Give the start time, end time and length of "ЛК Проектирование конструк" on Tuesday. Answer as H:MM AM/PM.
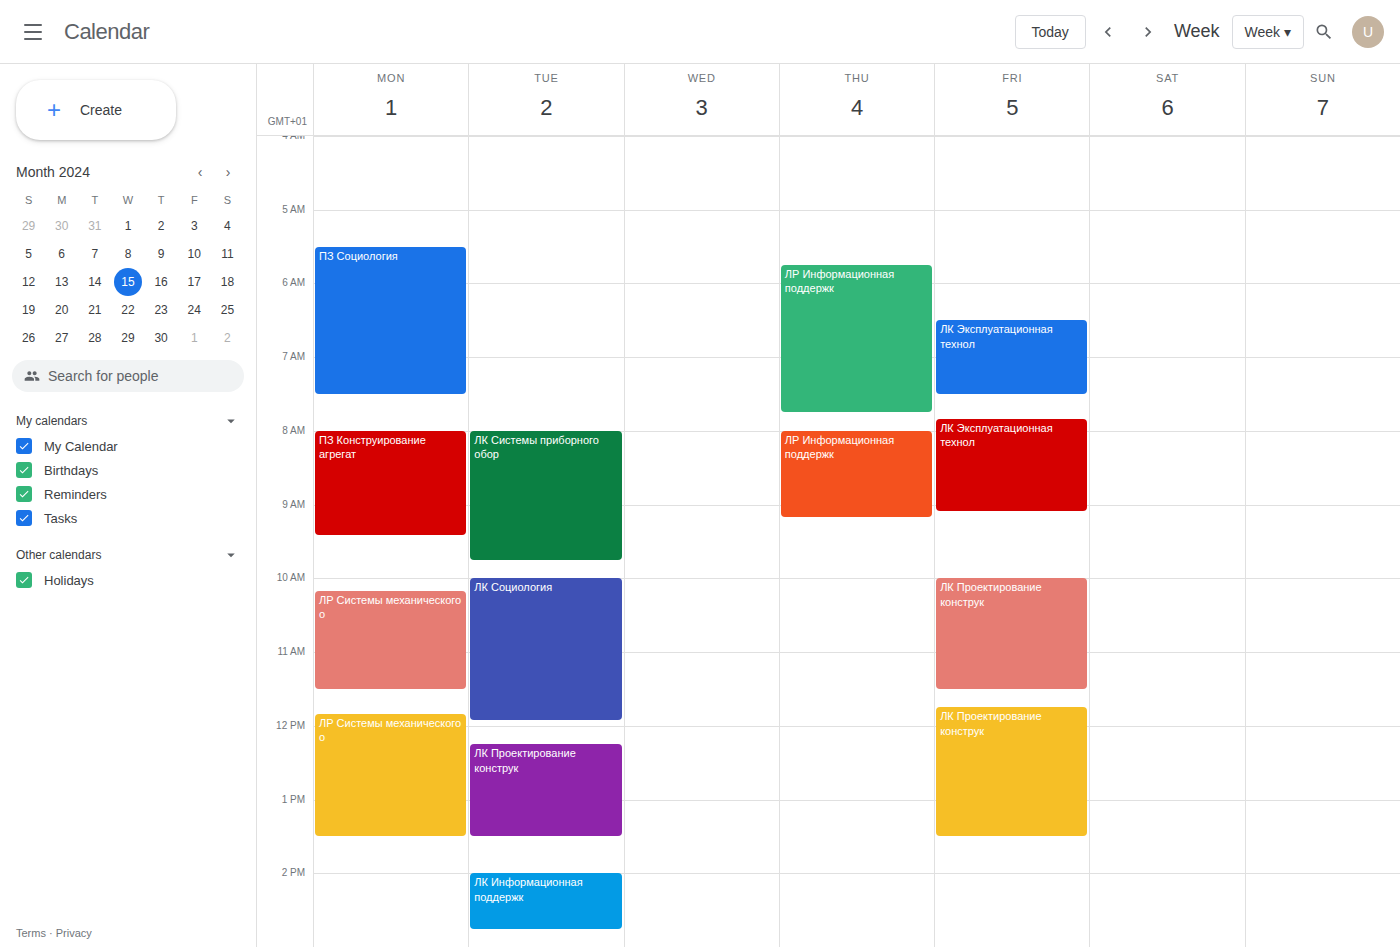
12:15 PM to 1:30 PM, 1 hour 15 minutes